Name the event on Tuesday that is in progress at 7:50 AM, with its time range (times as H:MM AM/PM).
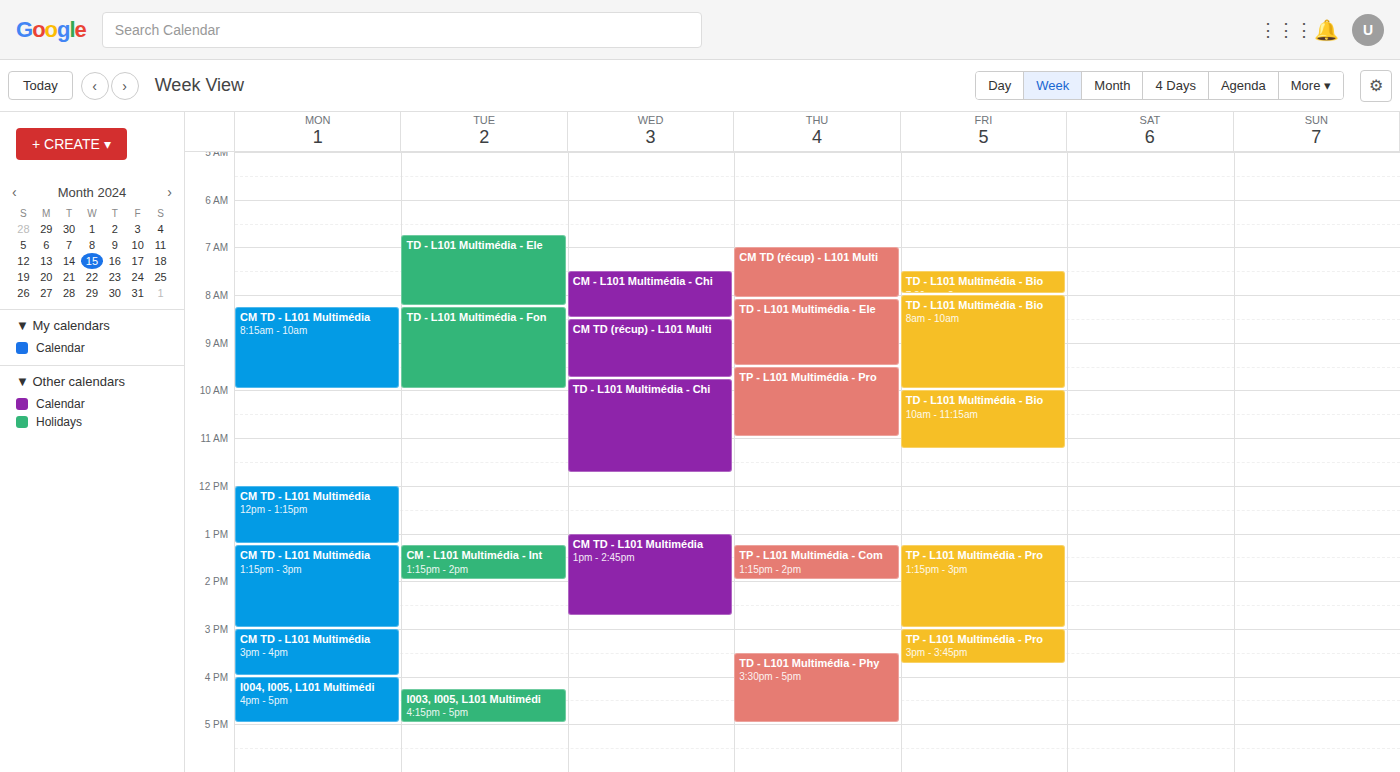
"TD - L101 Multimédia - Ele", 6:45 AM to 8:15 AM